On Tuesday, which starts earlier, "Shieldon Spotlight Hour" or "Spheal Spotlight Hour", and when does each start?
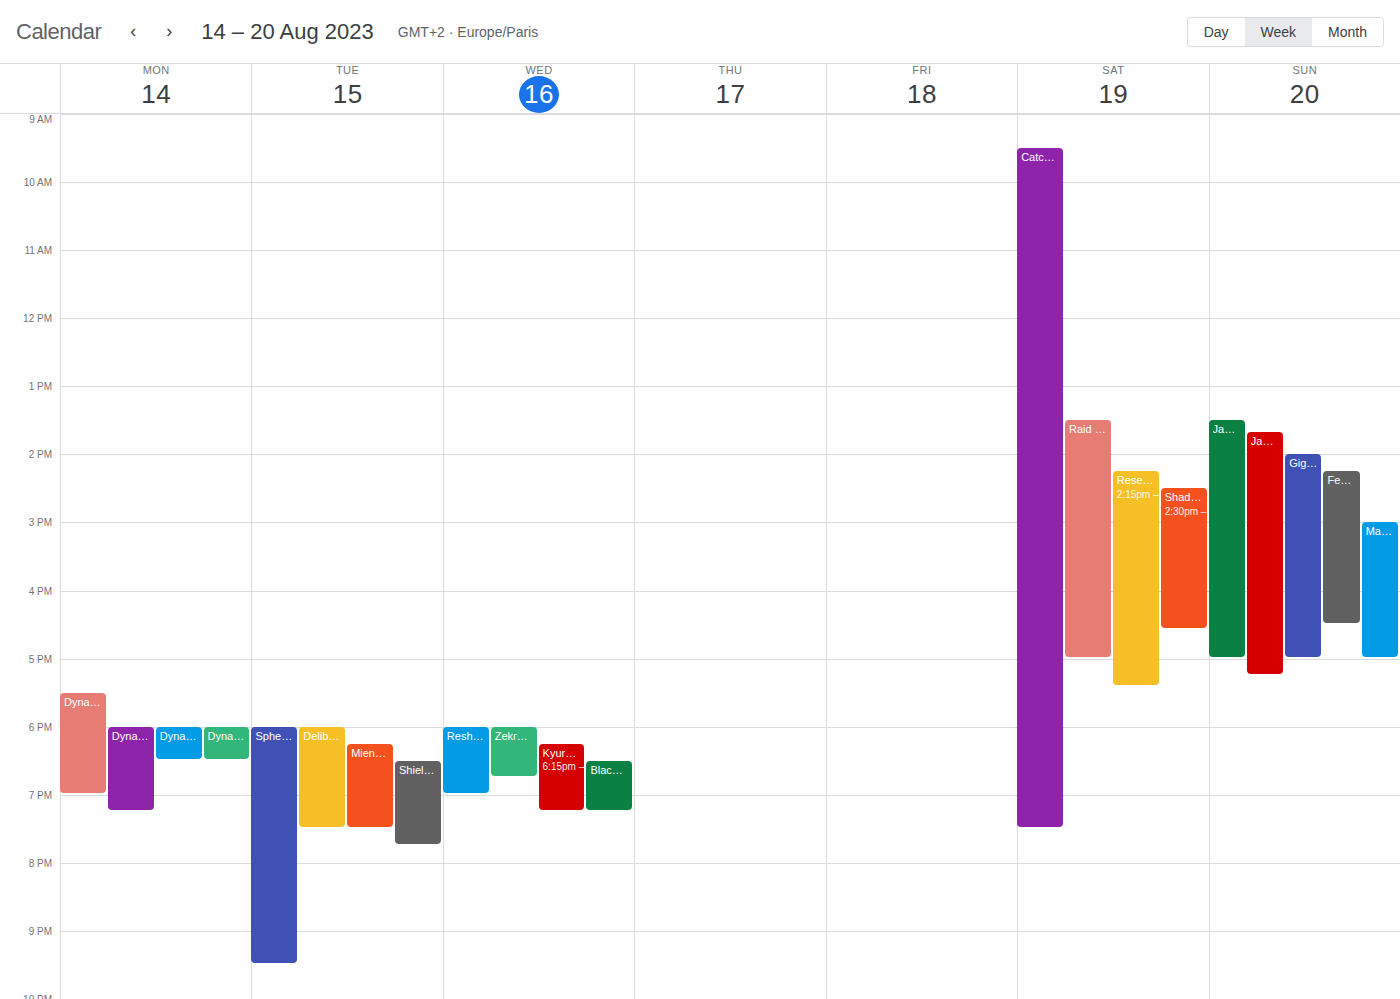
"Spheal Spotlight Hour" 6:00 PM; "Shieldon Spotlight Hour" 6:30 PM.